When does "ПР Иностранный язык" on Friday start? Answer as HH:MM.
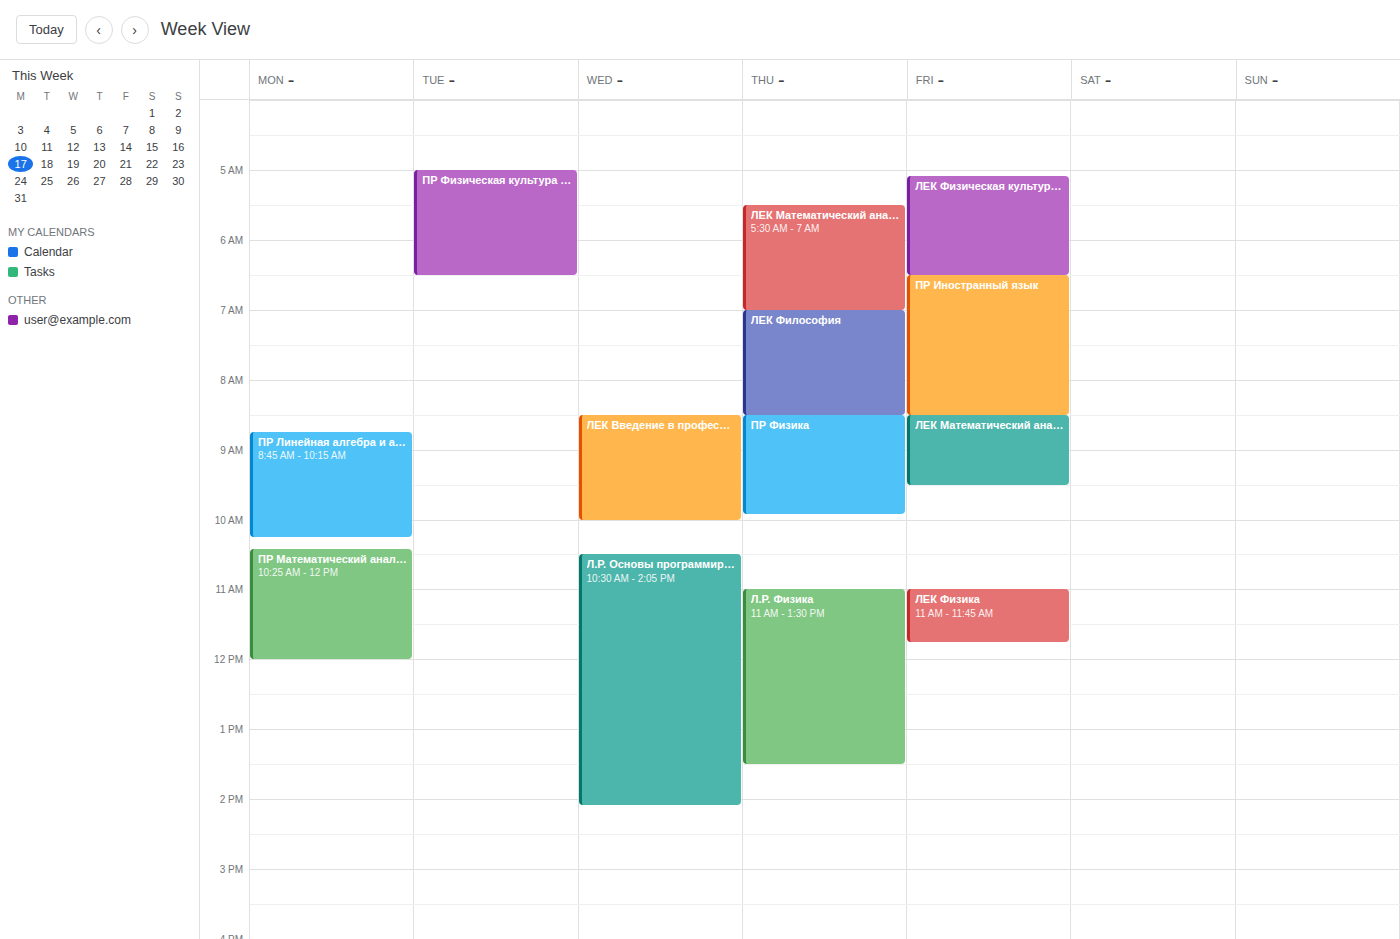
06:30